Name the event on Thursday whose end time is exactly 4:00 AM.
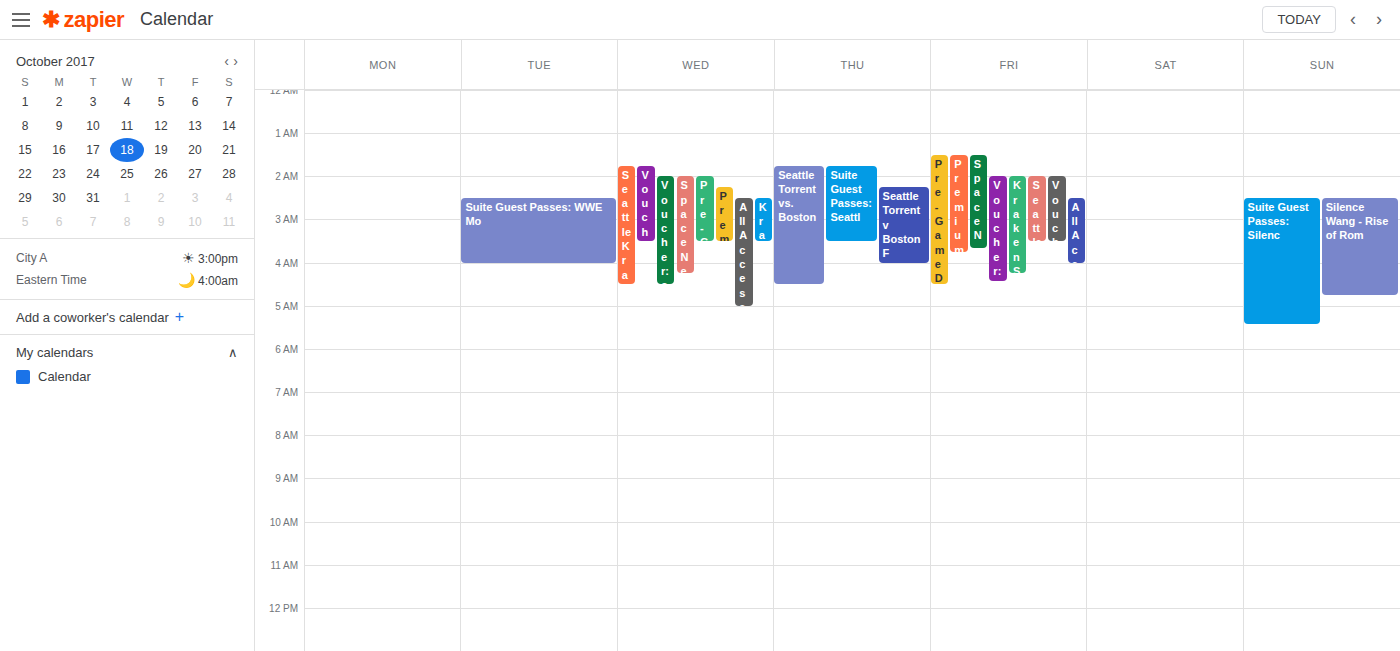
"Seattle Torrent v Boston F"